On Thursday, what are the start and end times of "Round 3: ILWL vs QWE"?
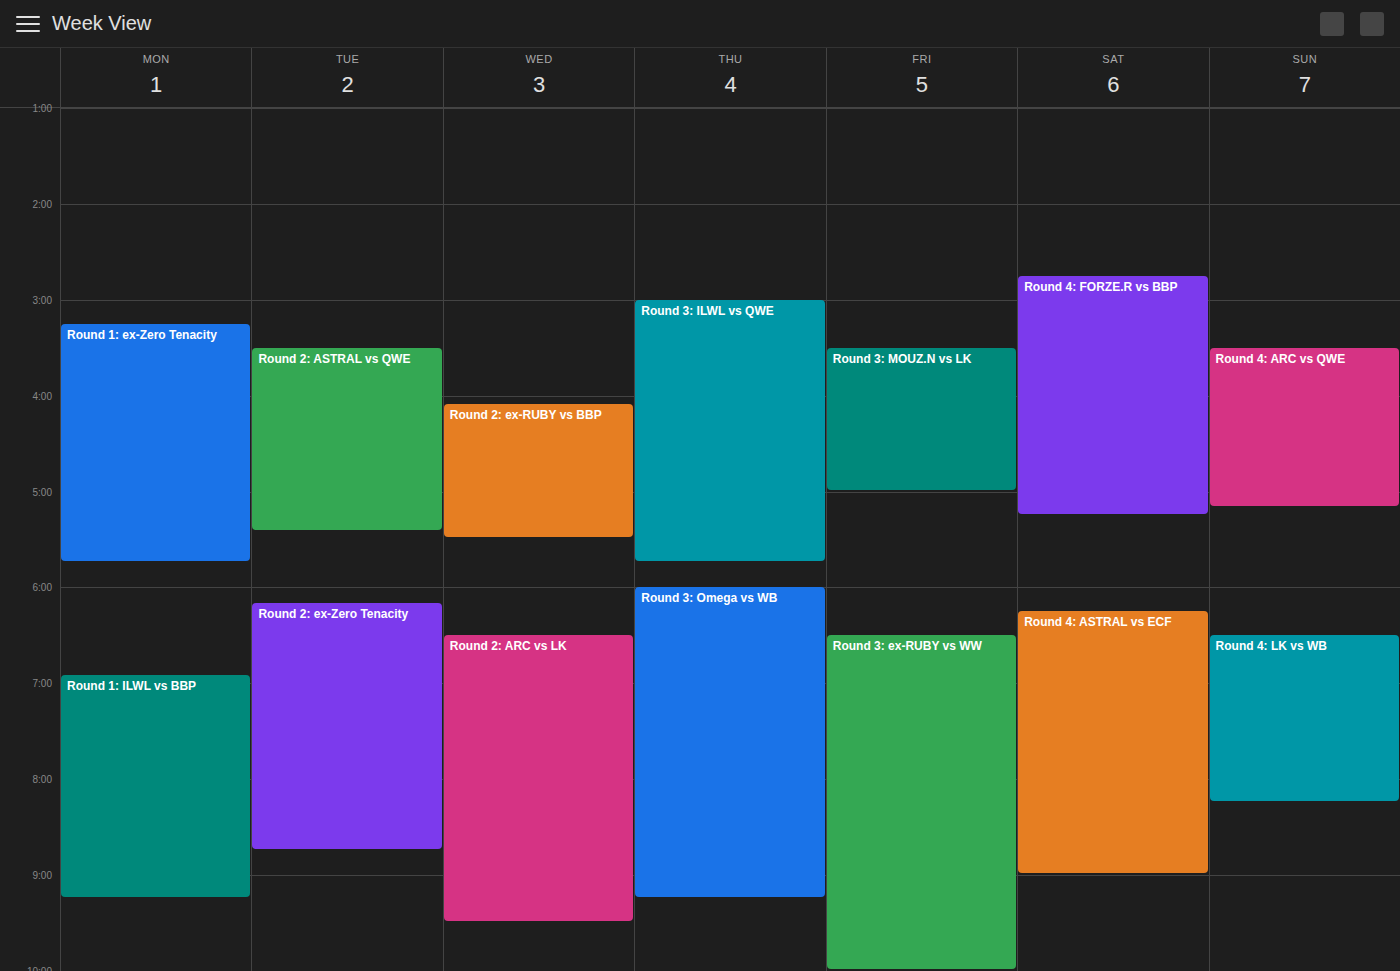
3:00 PM to 5:45 PM